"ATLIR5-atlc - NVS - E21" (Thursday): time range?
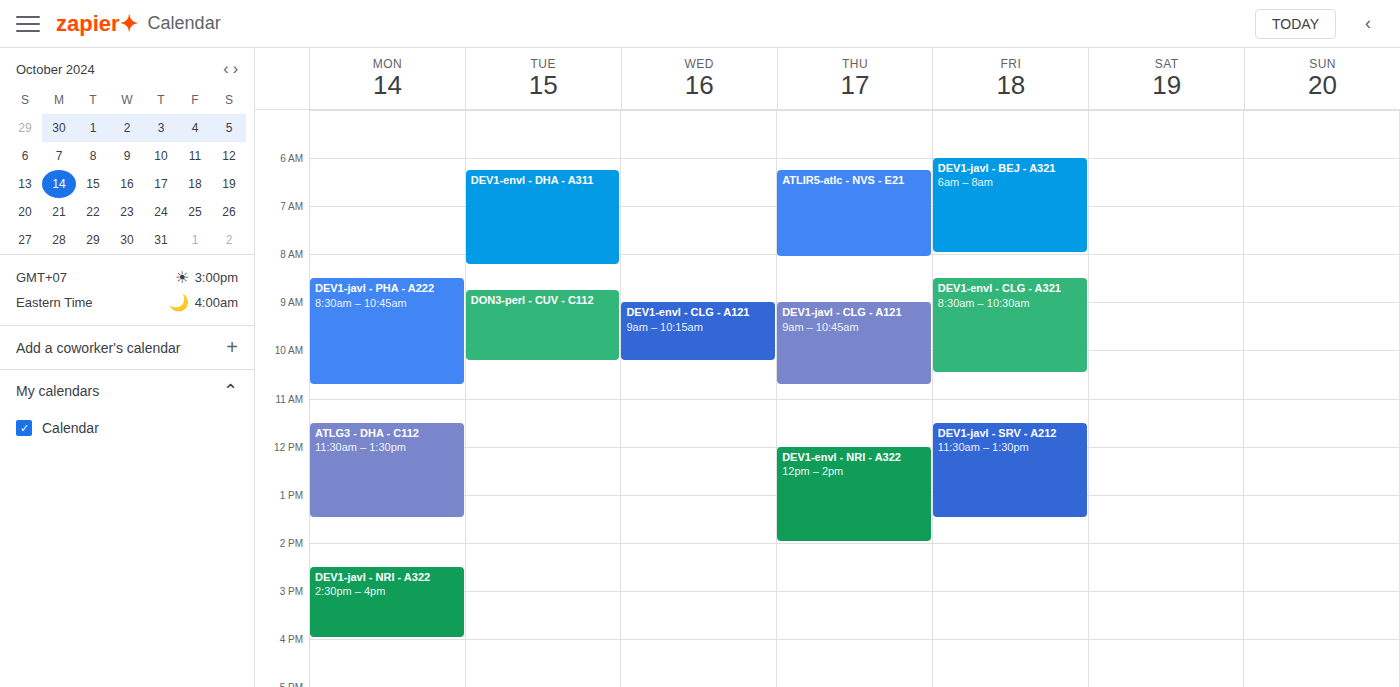
6:15 AM to 8:05 AM